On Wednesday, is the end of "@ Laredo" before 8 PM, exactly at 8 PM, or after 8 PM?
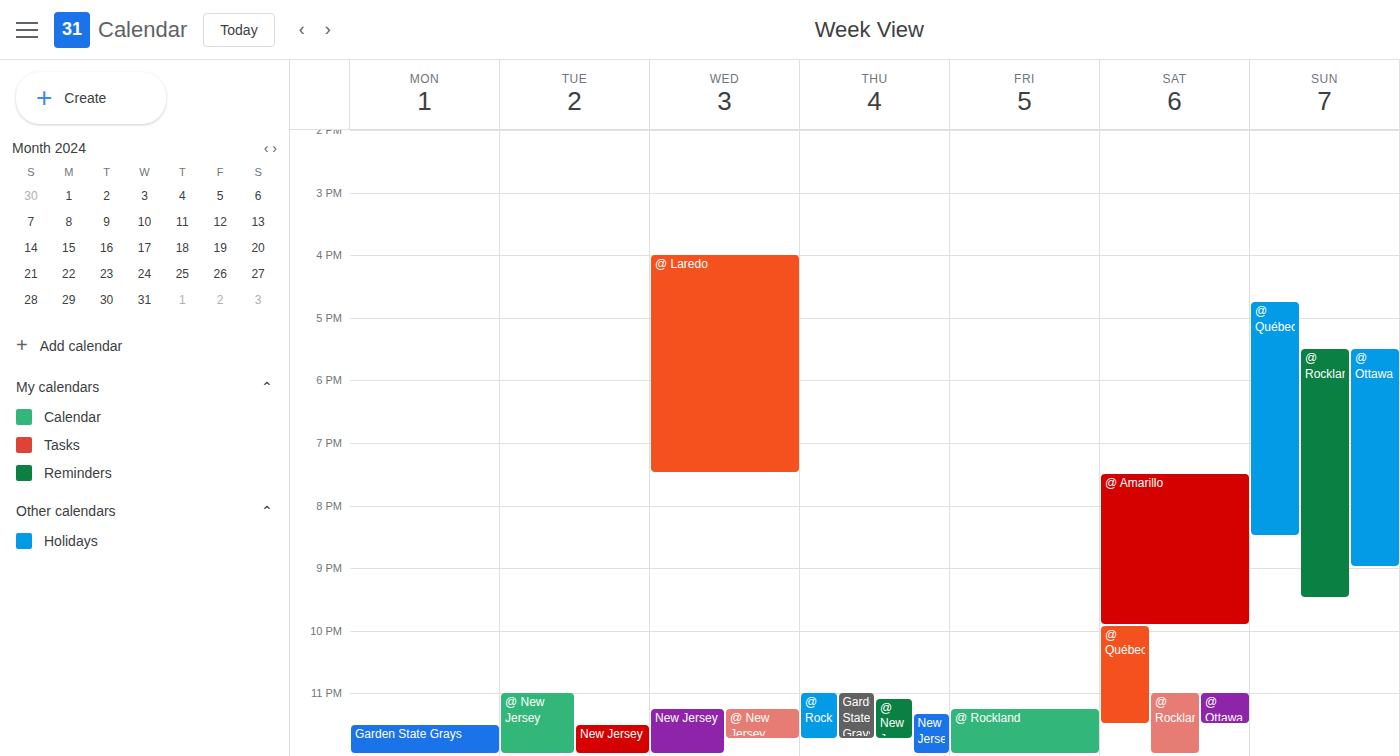
7:30 PM -- before 8 PM, 30 minutes above the 8 PM line.